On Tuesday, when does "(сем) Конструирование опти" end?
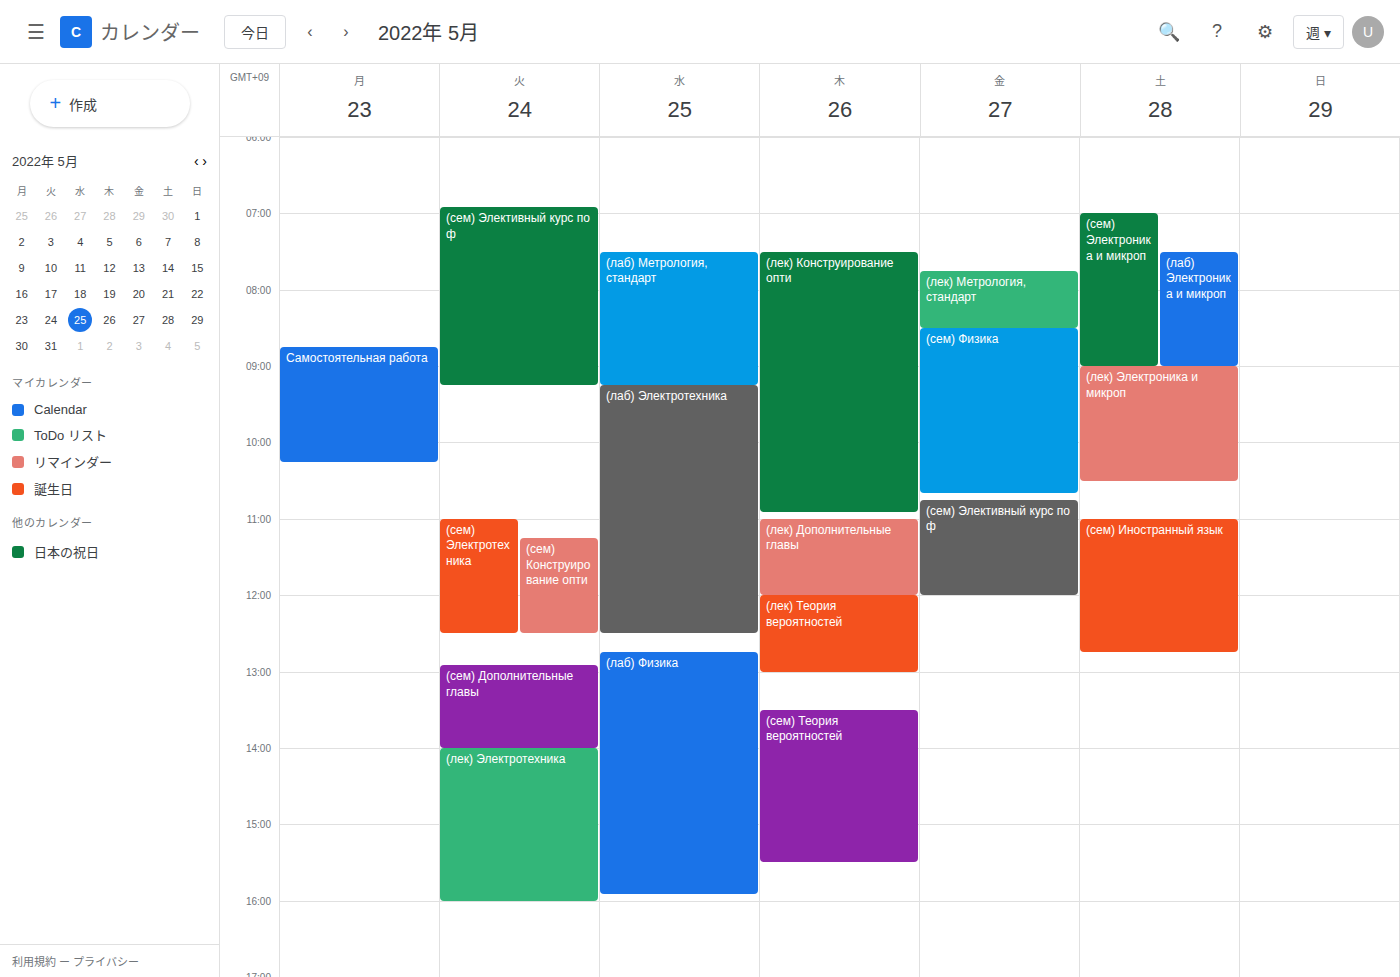
12:30 PM